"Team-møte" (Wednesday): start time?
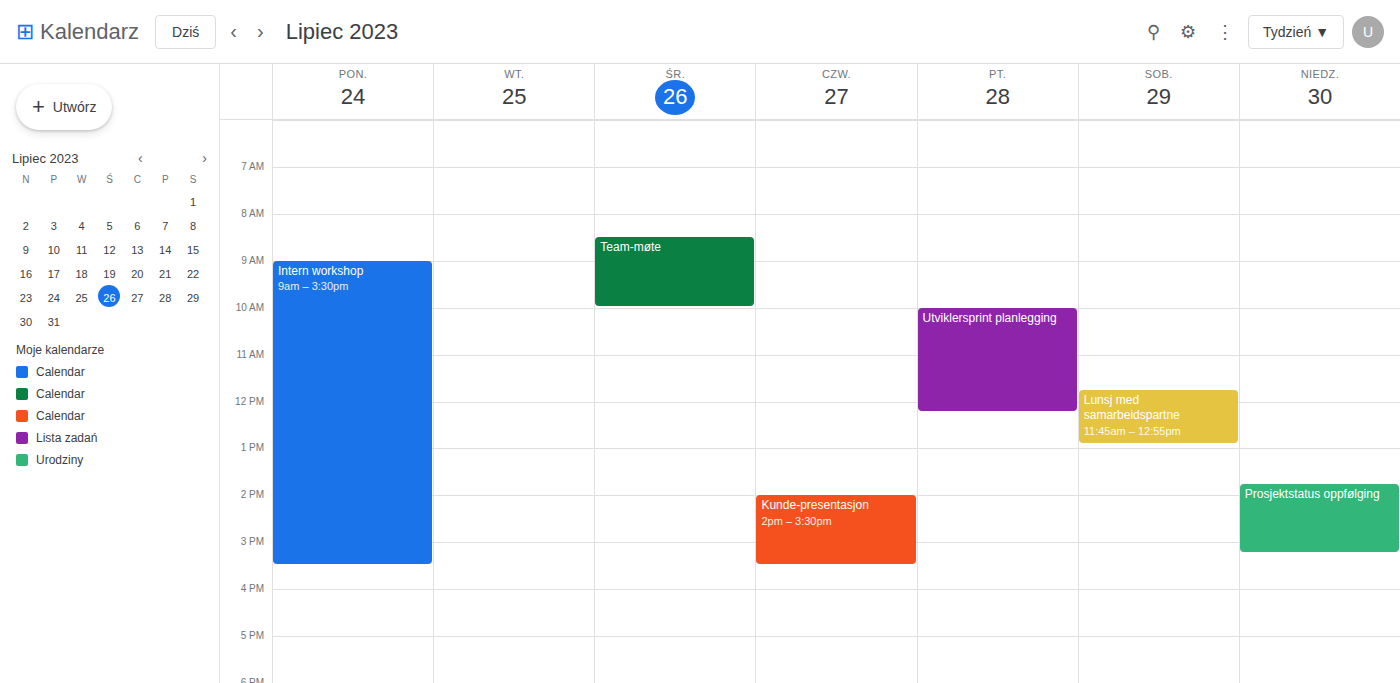
08:30